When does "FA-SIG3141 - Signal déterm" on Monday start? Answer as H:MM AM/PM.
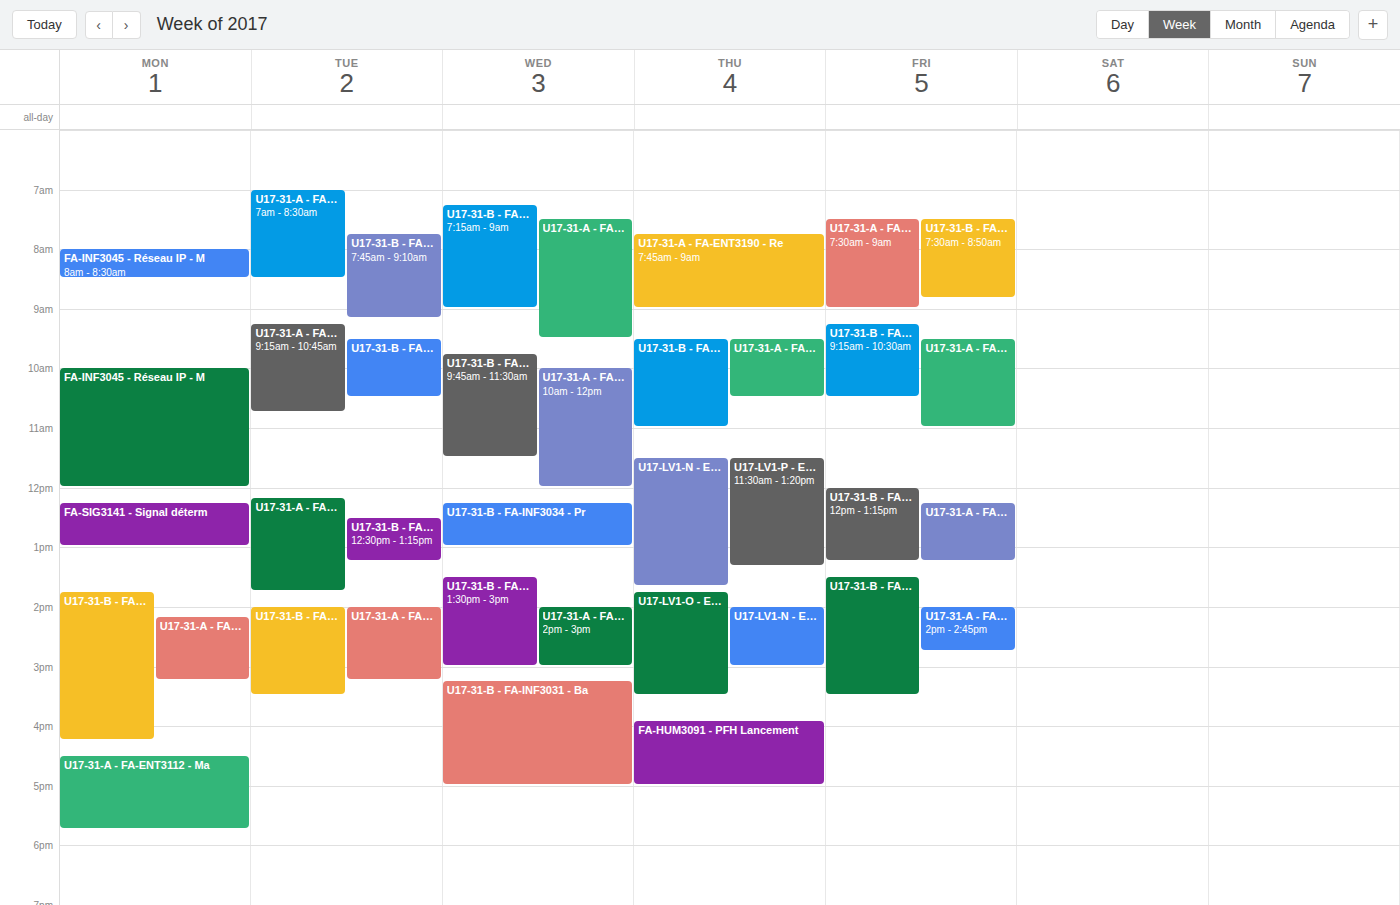
12:15 PM